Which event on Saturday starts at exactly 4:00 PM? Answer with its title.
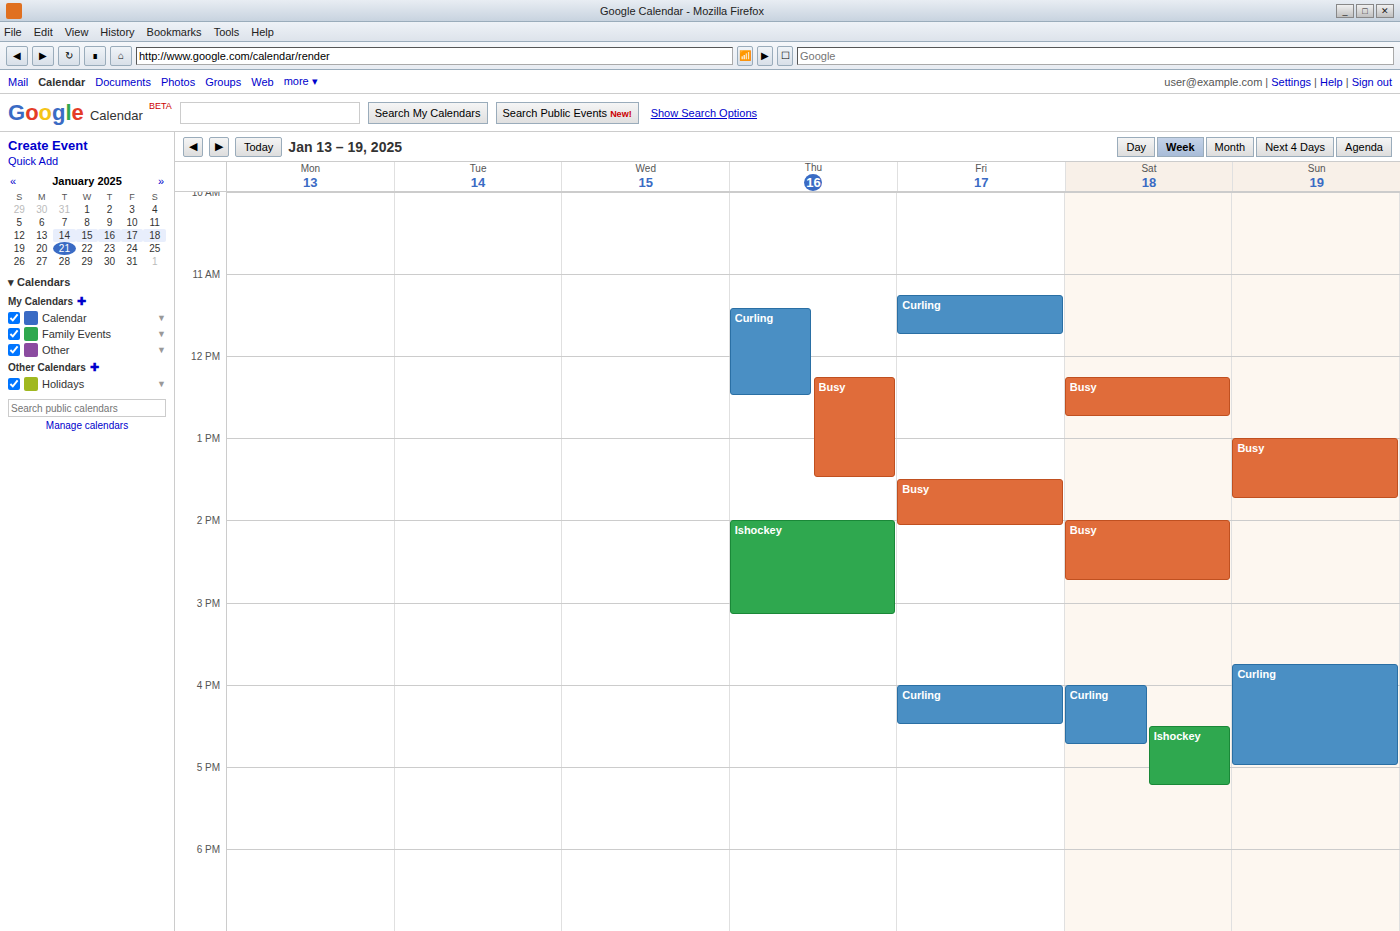
"Curling"